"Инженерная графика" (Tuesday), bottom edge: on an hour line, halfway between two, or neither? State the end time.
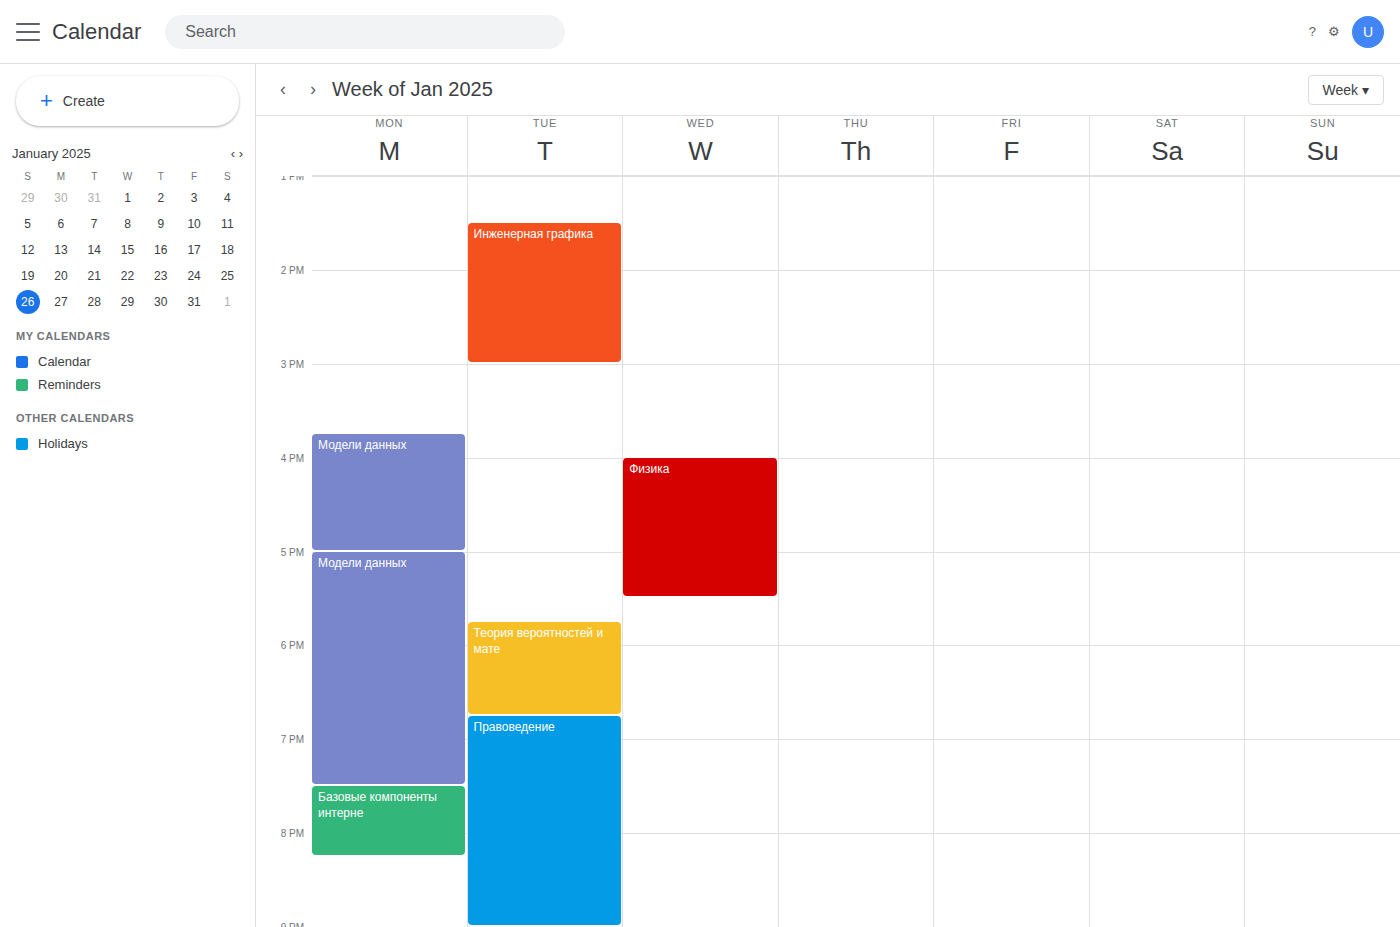
3:00 PM -- exactly on the 3 PM line.